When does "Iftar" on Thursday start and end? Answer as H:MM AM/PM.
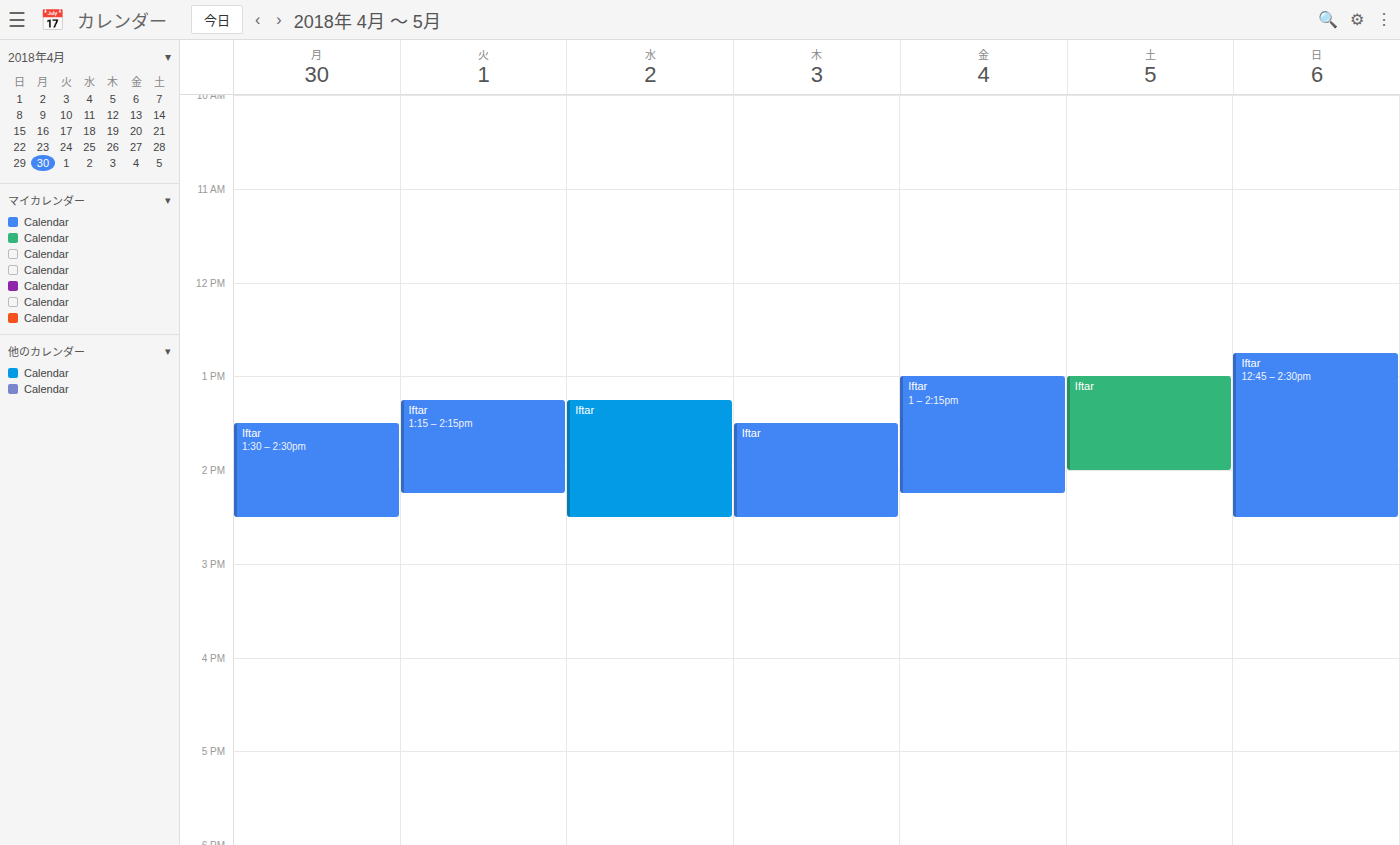
1:30 PM to 2:30 PM